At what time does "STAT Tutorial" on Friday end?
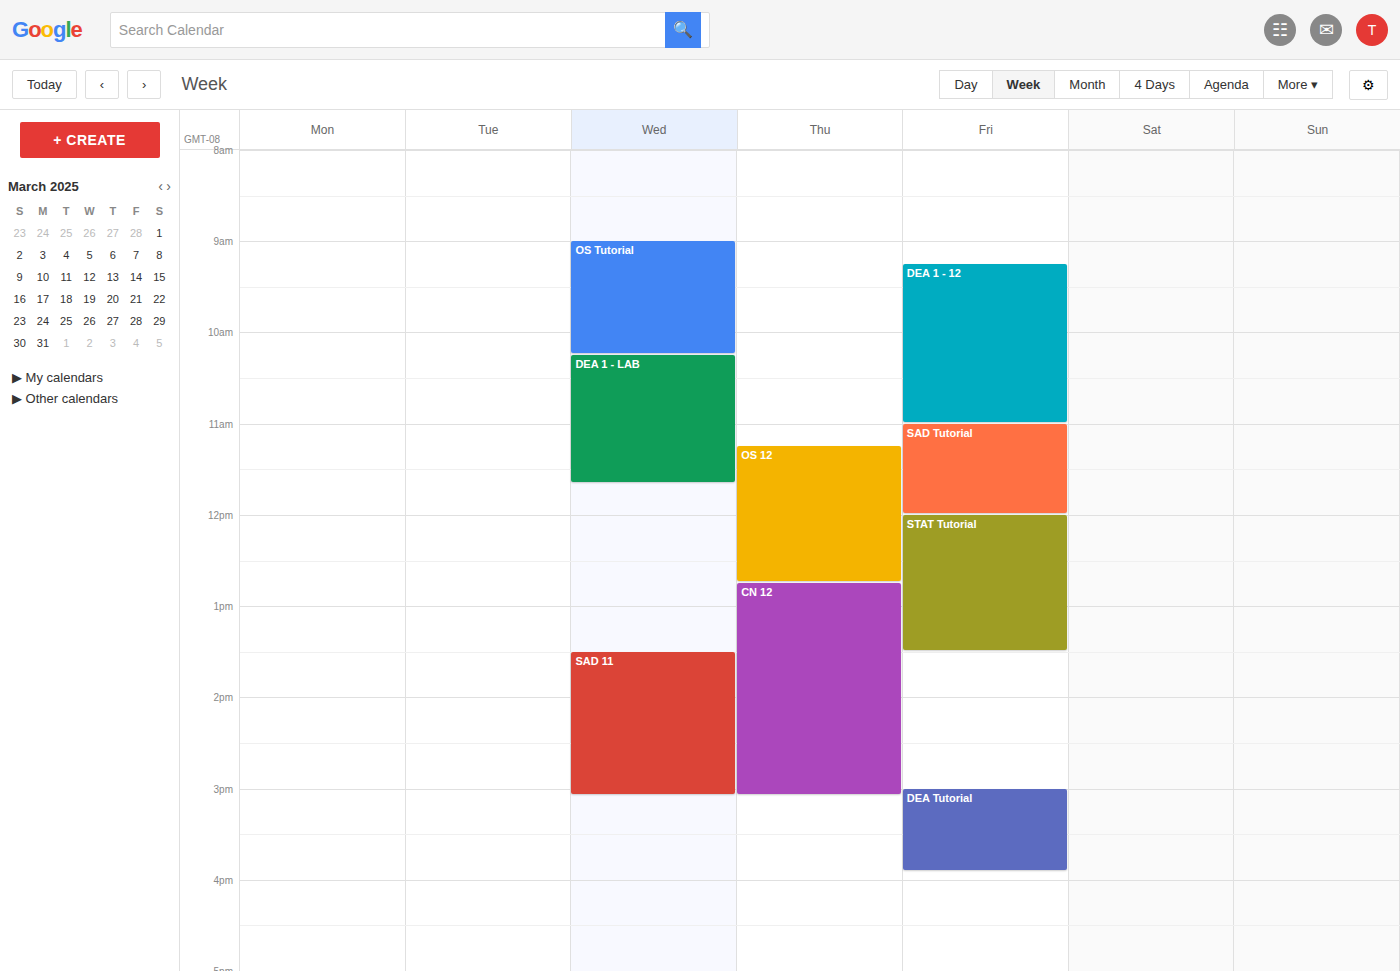
1:30 PM